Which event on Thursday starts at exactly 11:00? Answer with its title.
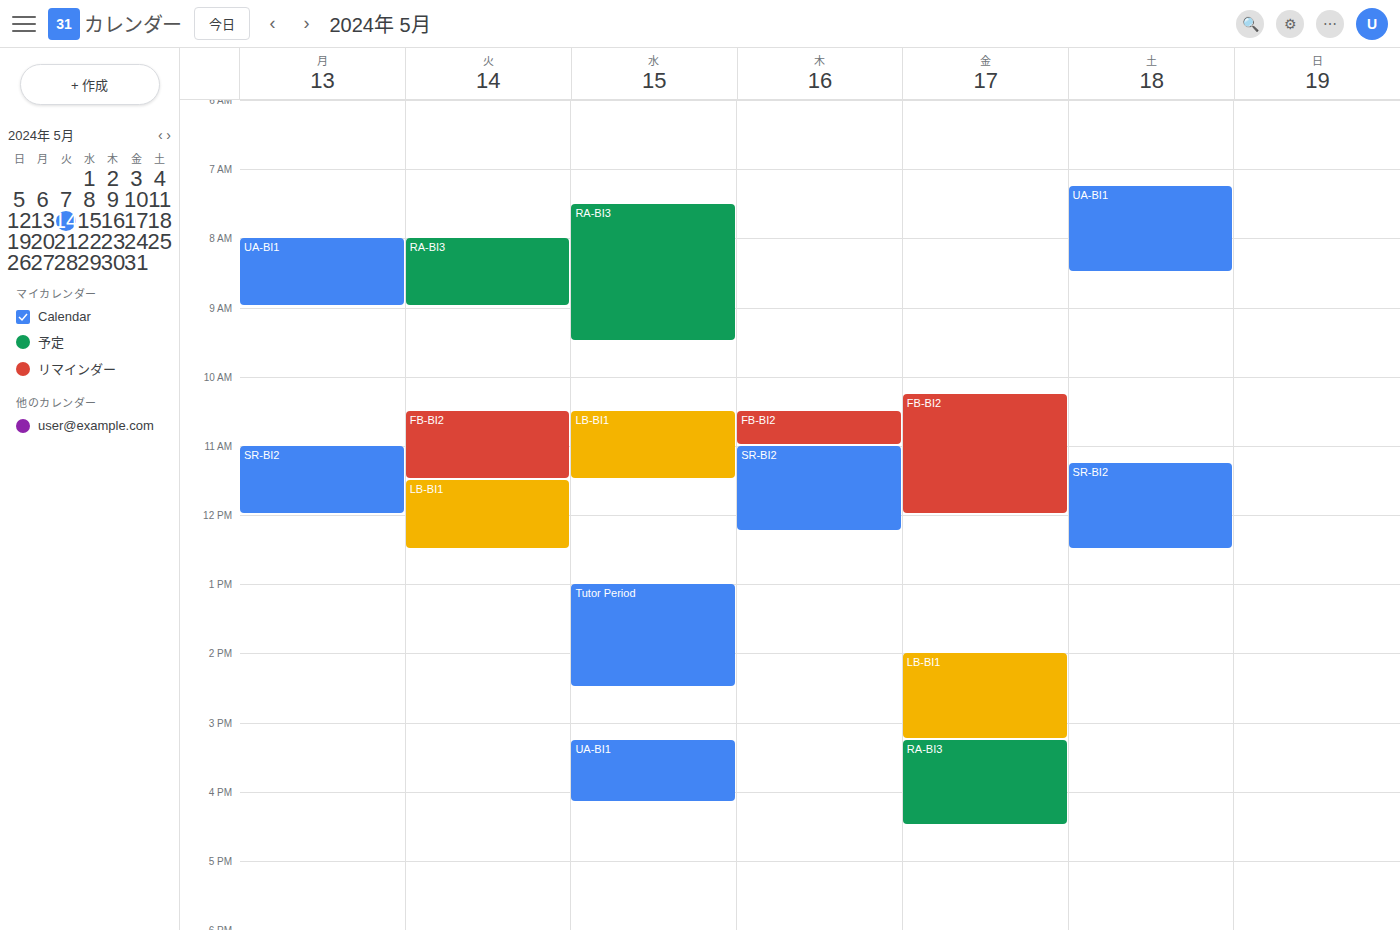
"SR-BI2"